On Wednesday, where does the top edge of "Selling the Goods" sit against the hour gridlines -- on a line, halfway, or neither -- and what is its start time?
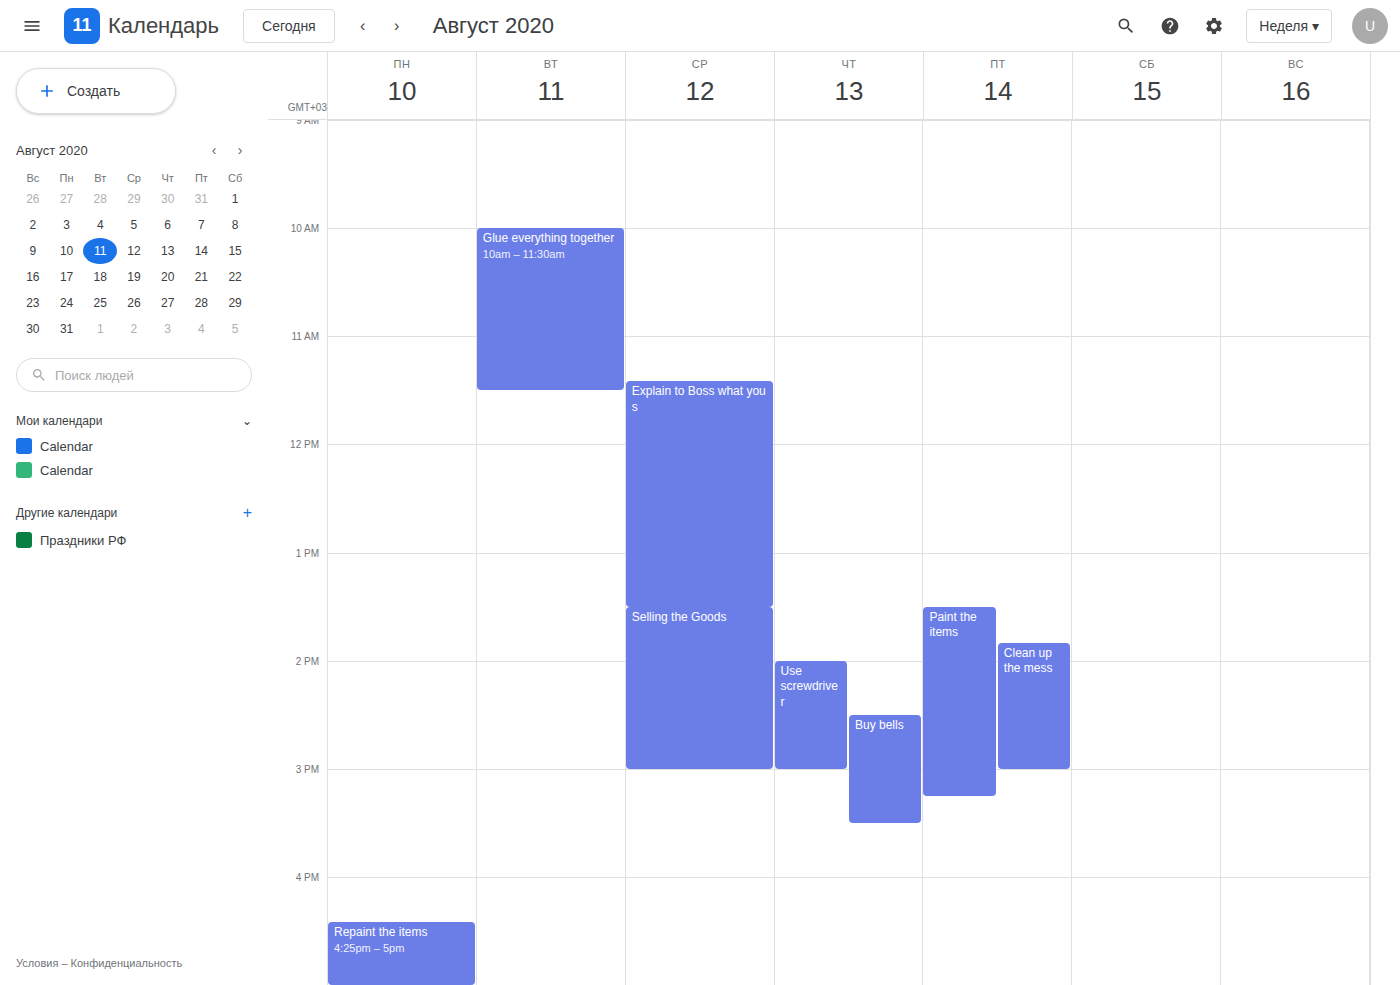
1:30 PM -- halfway between the 1 PM and 2 PM lines.